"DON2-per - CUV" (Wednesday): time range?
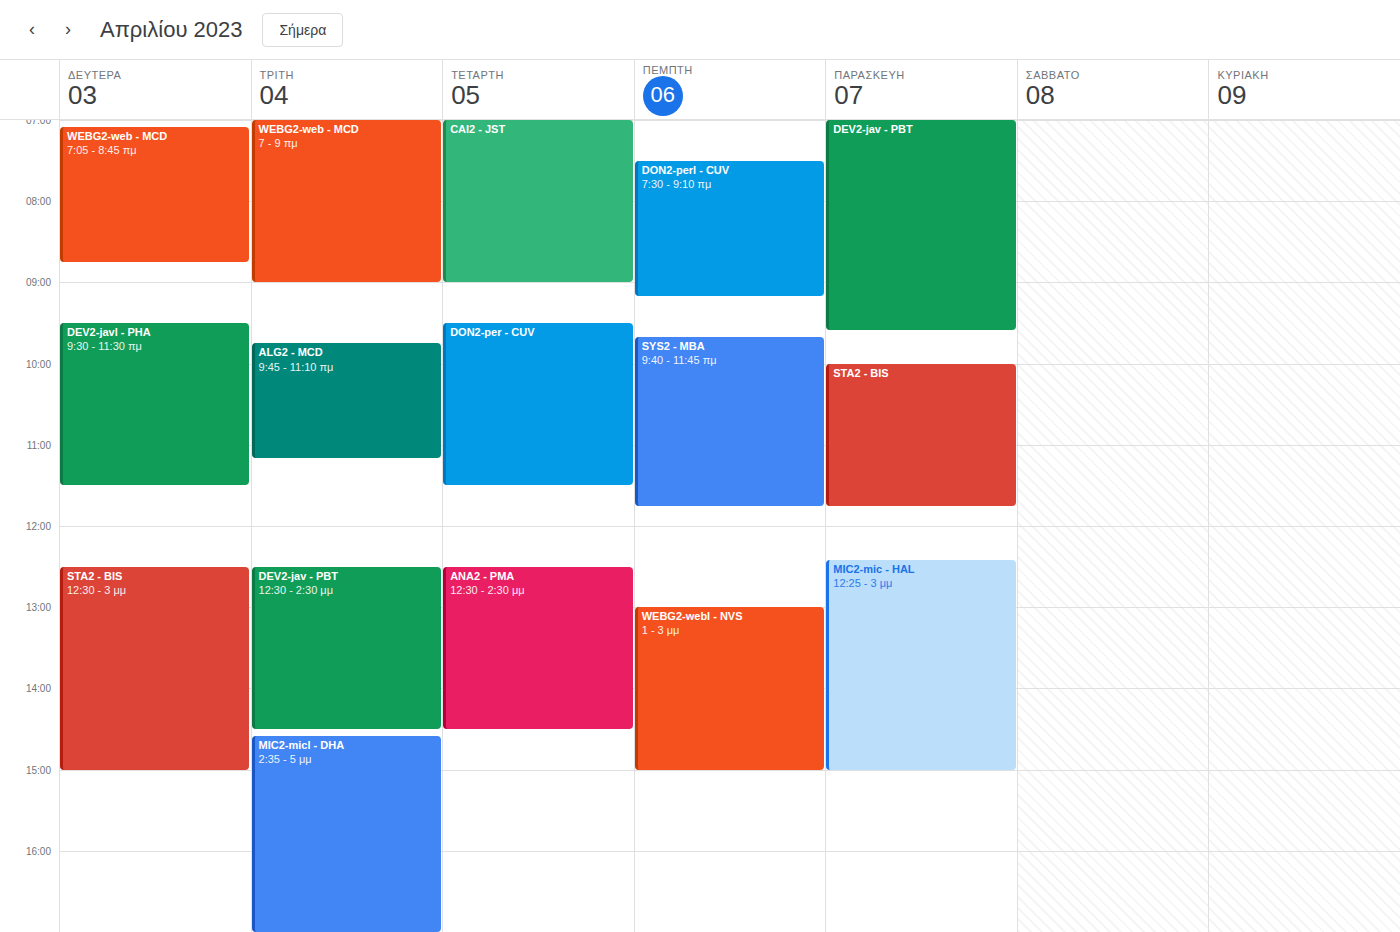
9:30 AM to 11:30 AM